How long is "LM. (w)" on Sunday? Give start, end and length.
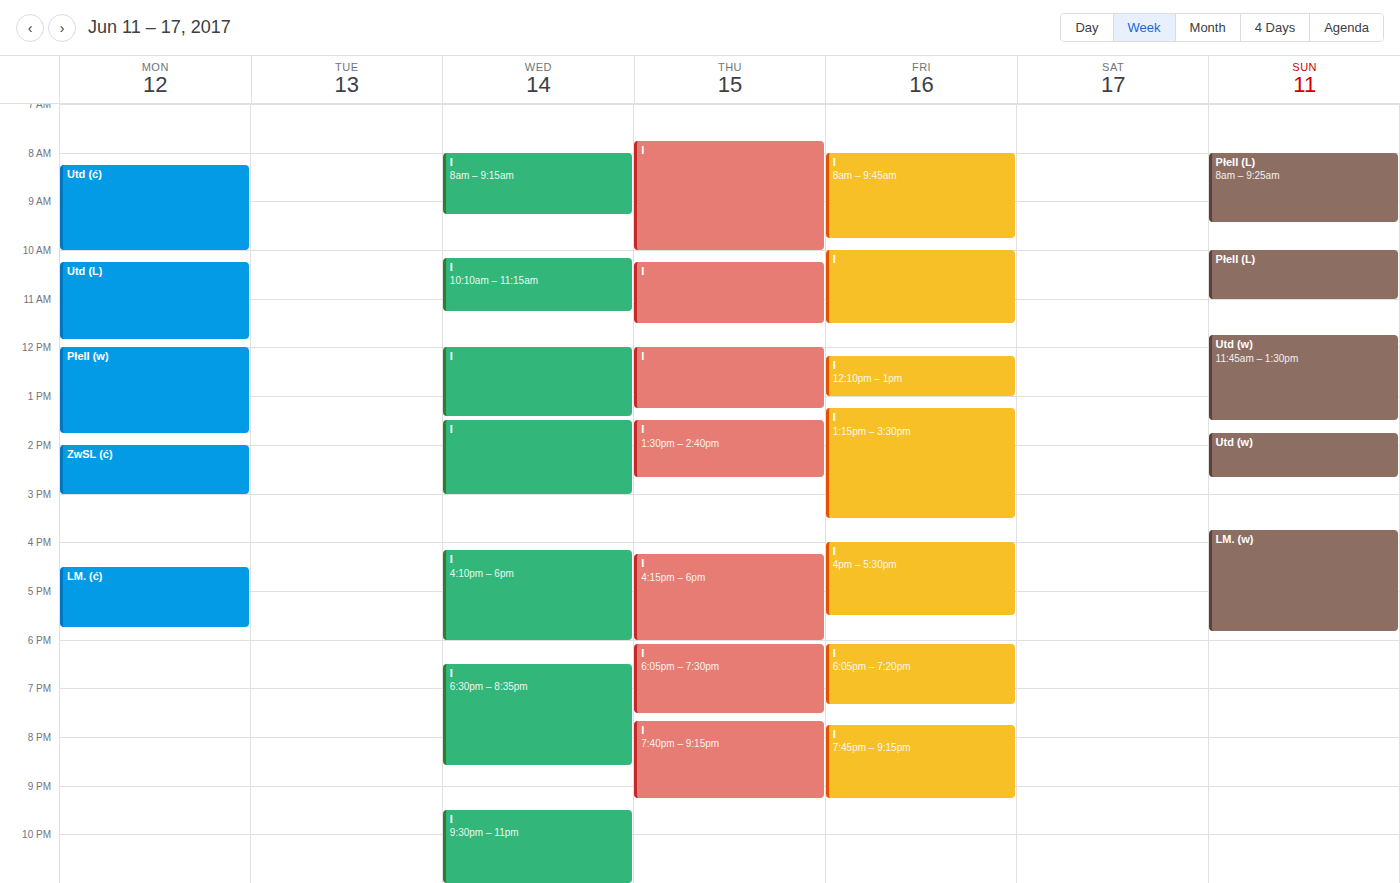
3:45 PM to 5:50 PM, 2 hours 5 minutes